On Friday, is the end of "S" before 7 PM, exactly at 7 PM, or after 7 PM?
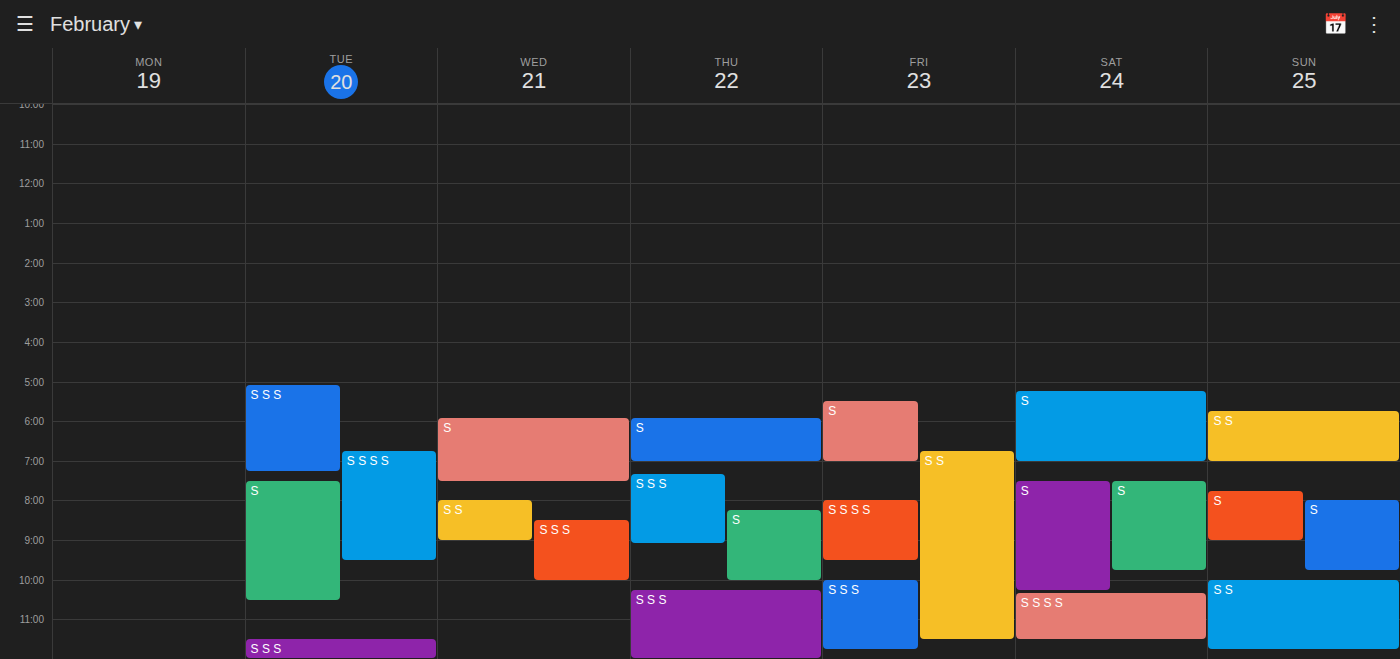
7:00 PM -- exactly at 7 PM, on the 7 PM line.